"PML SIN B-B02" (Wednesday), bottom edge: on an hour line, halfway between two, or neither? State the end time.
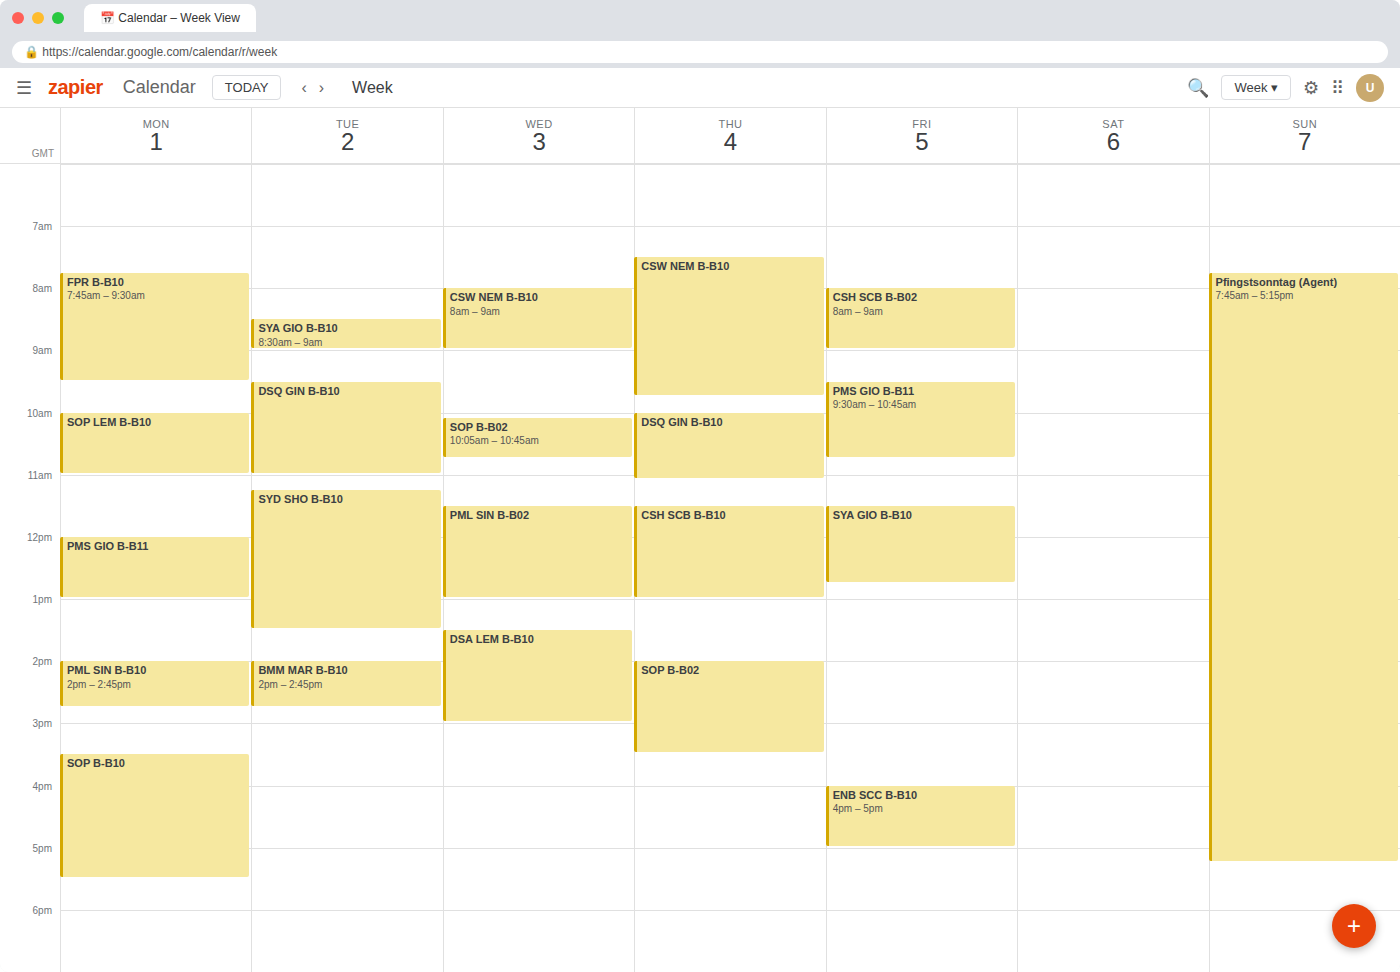
13:00 -- exactly on the 13:00 line.